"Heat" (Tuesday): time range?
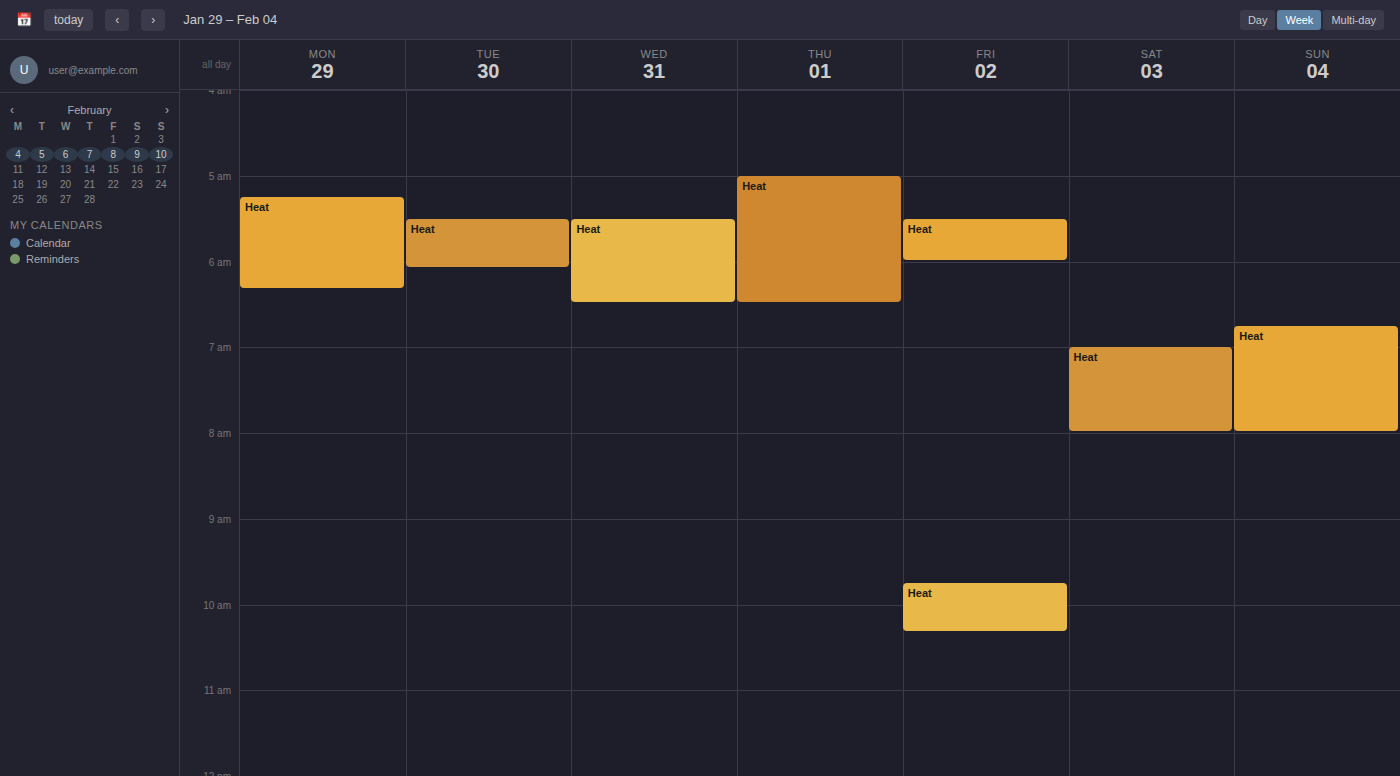
5:30 AM to 6:05 AM